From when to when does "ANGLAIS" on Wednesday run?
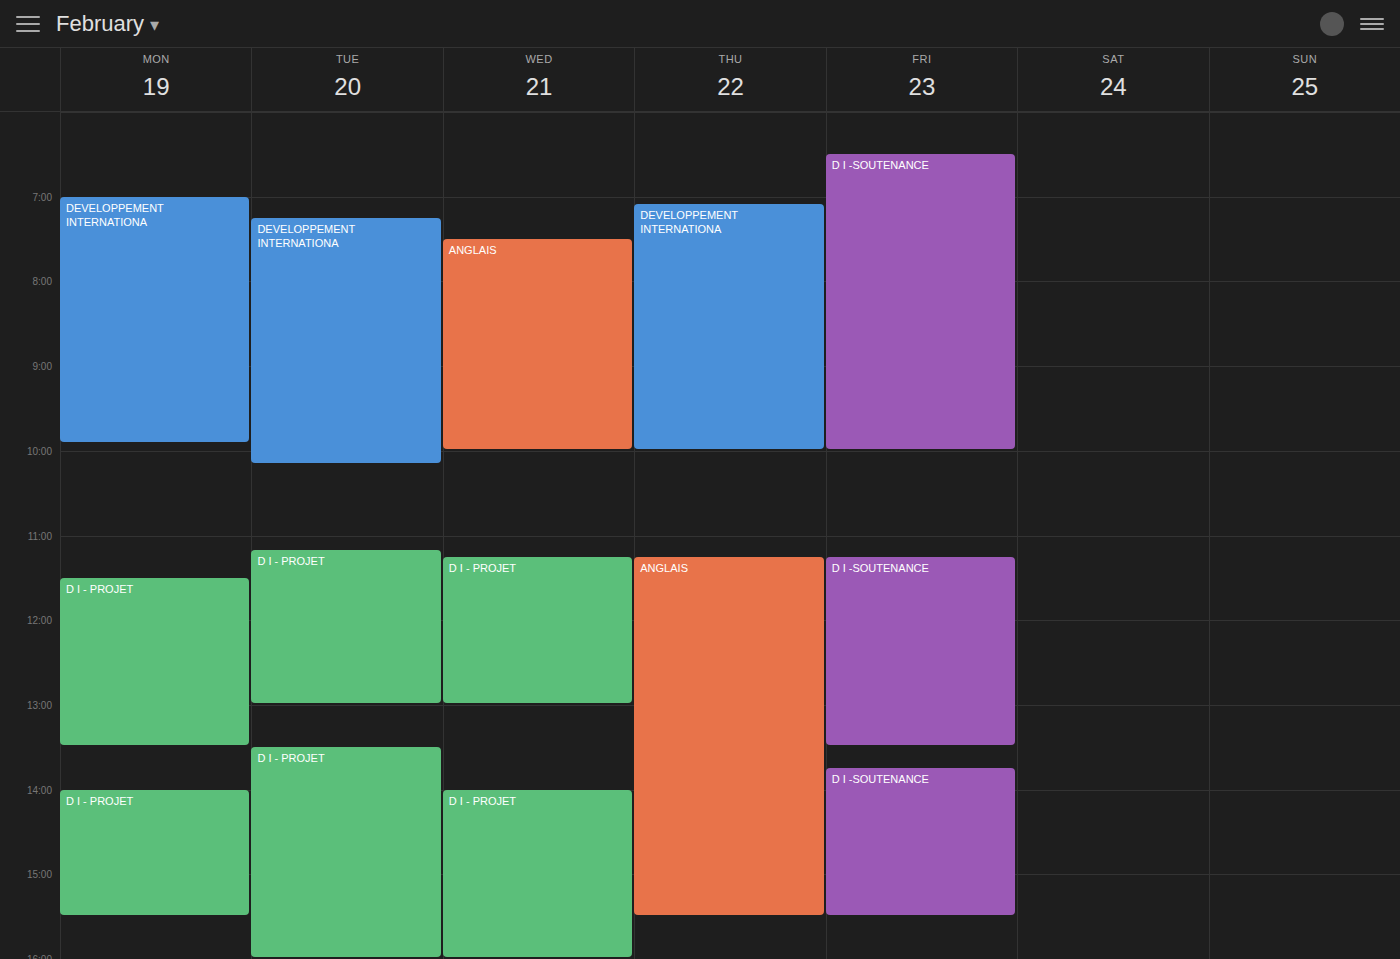
7:30 AM to 10:00 AM